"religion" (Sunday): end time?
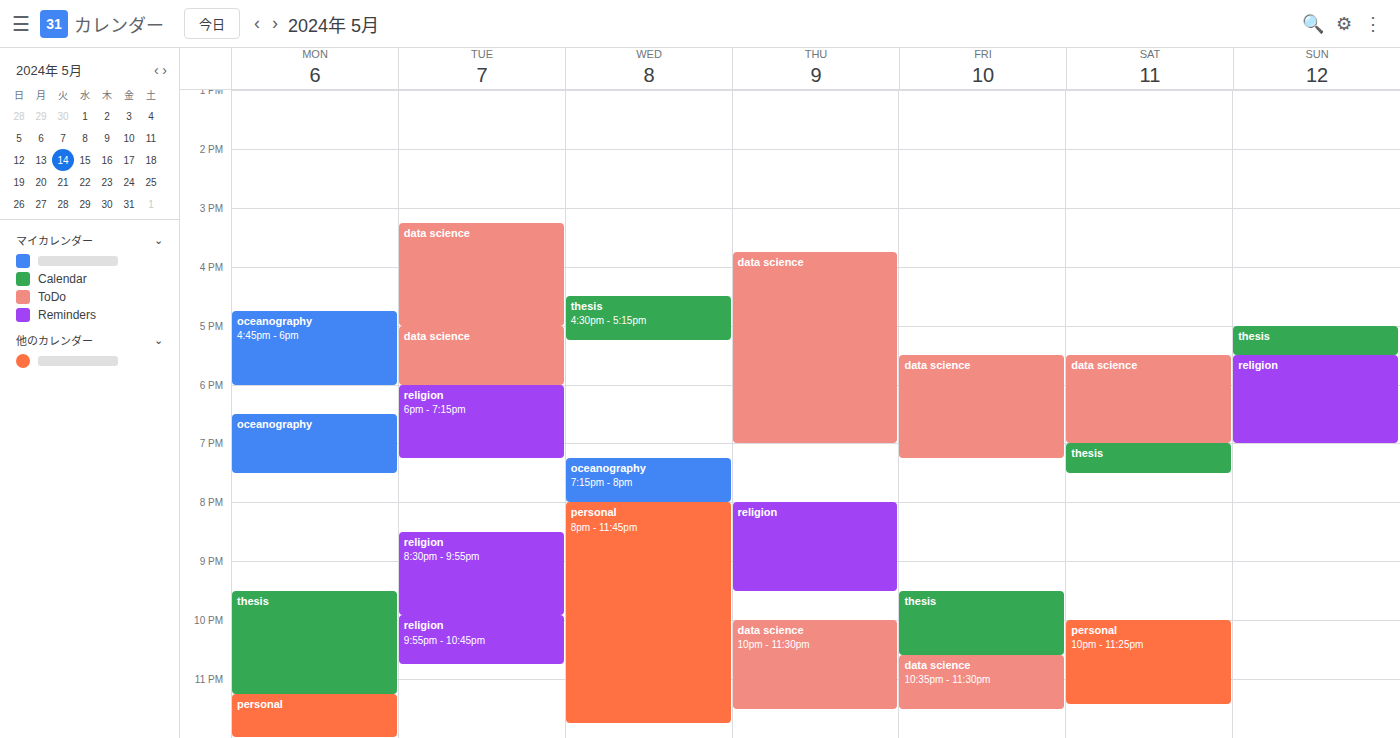
7:00 PM